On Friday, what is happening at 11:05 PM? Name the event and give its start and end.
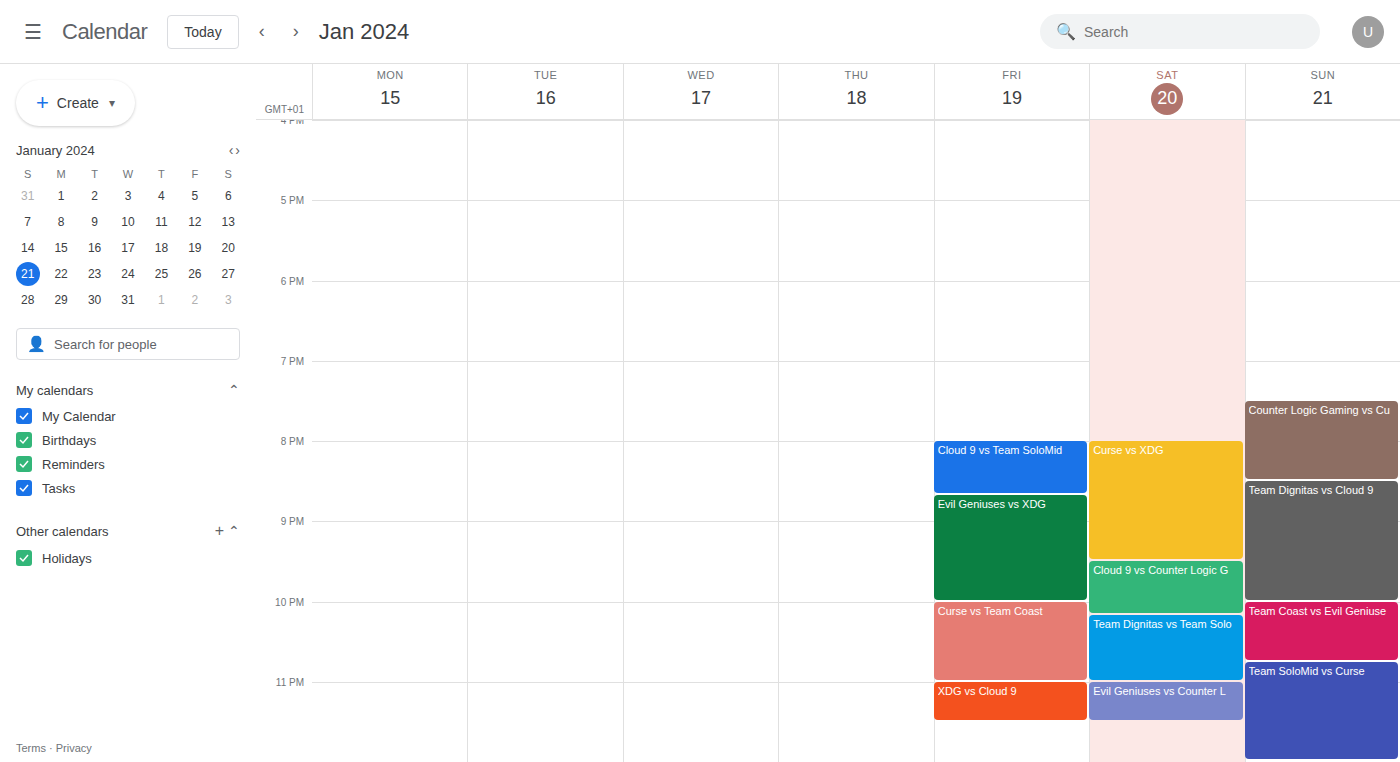
"XDG vs Cloud 9", 11:00 PM to 11:30 PM